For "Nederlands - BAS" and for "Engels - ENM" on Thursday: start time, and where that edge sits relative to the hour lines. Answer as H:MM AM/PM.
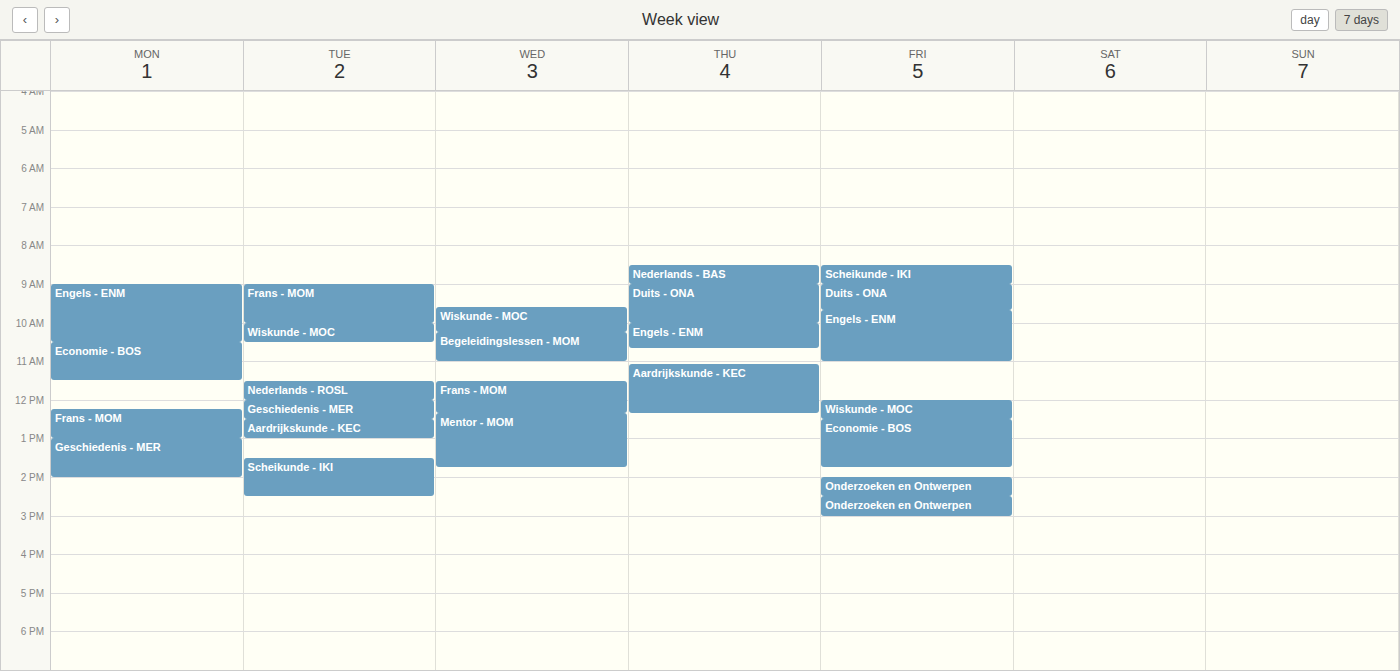
"Nederlands - BAS": 8:30 AM, halfway between the 8 AM and 9 AM lines. "Engels - ENM": 10:00 AM, exactly on the 10 AM line.